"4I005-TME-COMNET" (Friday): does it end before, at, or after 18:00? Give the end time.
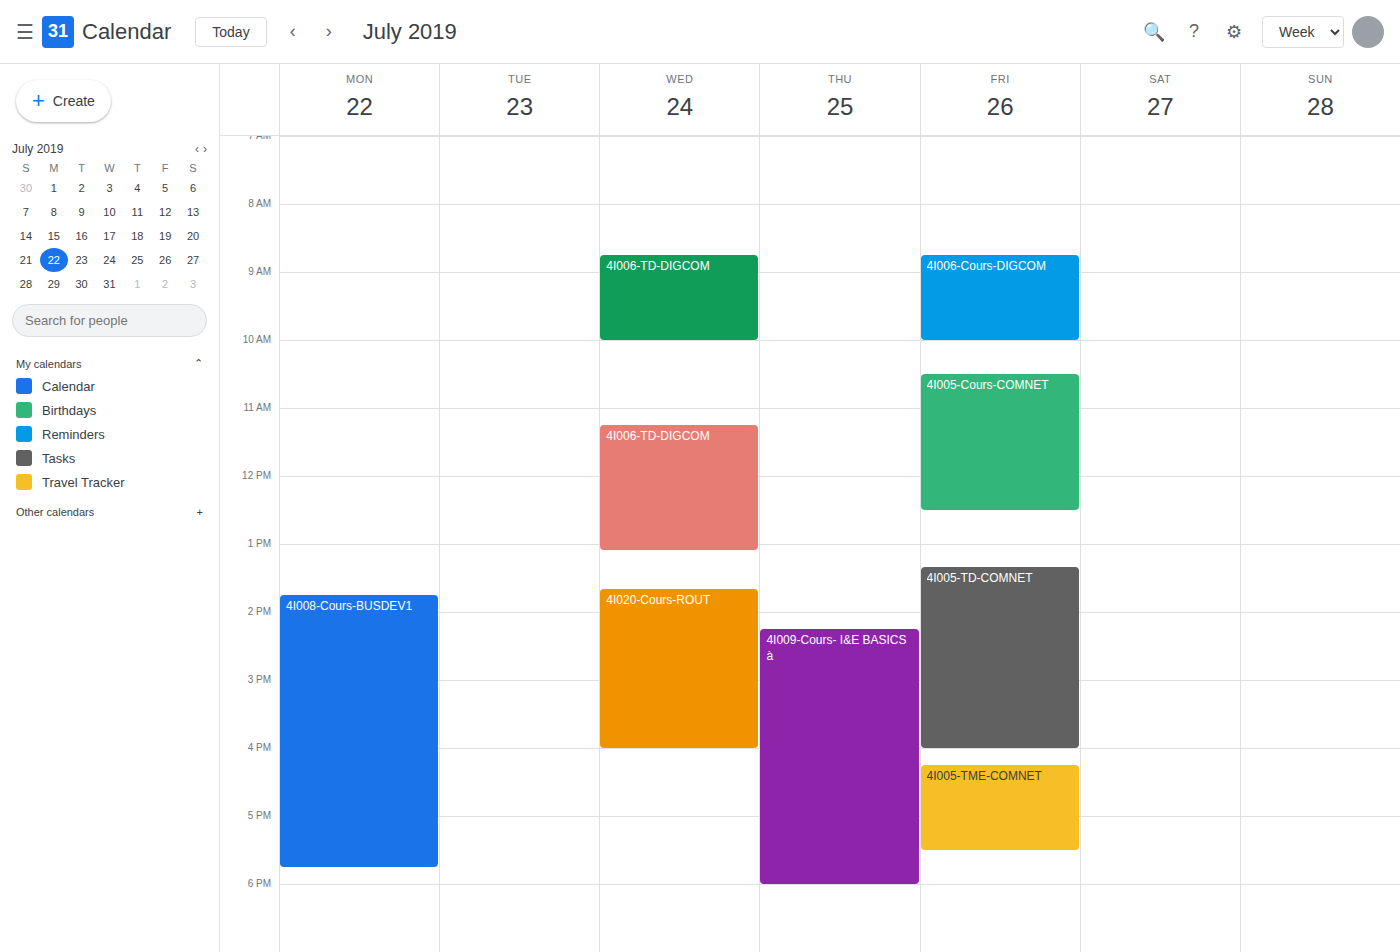
17:30 -- before 18:00, 30 minutes above the 18:00 line.